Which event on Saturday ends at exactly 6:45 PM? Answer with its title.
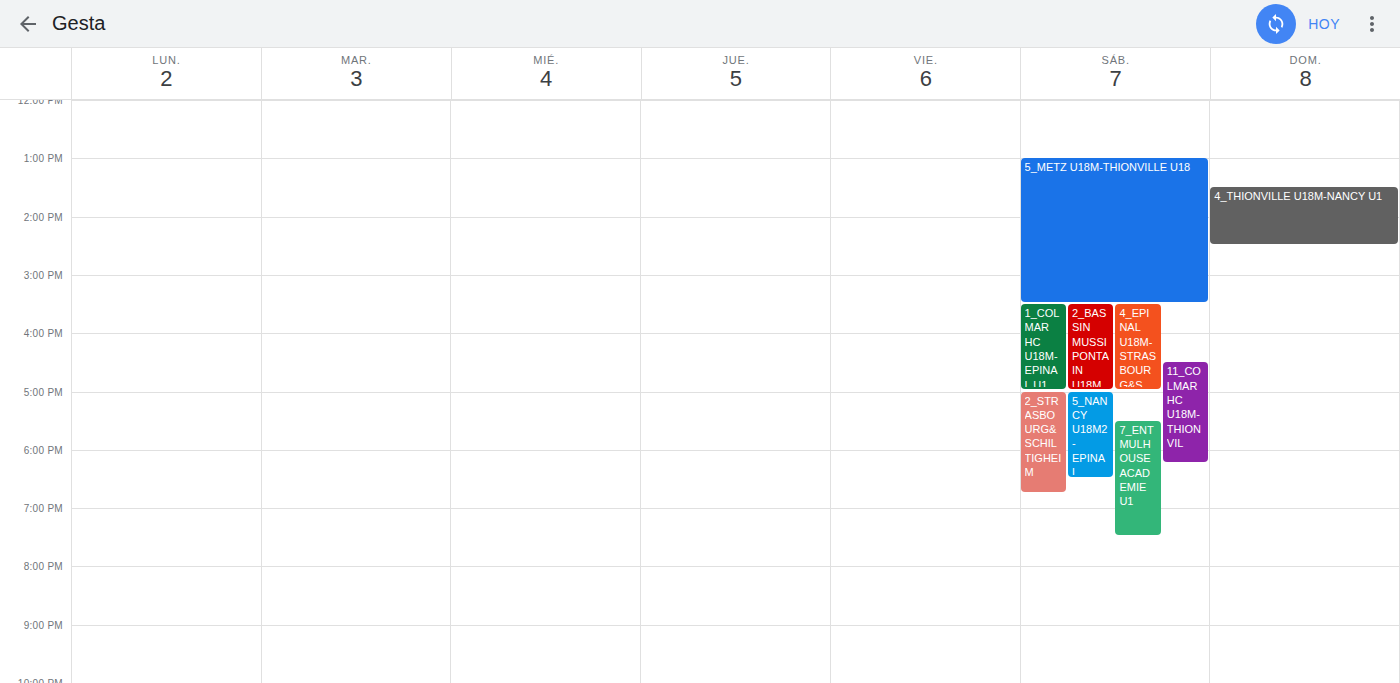
"2_STRASBOURG&SCHILTIGHEIM"